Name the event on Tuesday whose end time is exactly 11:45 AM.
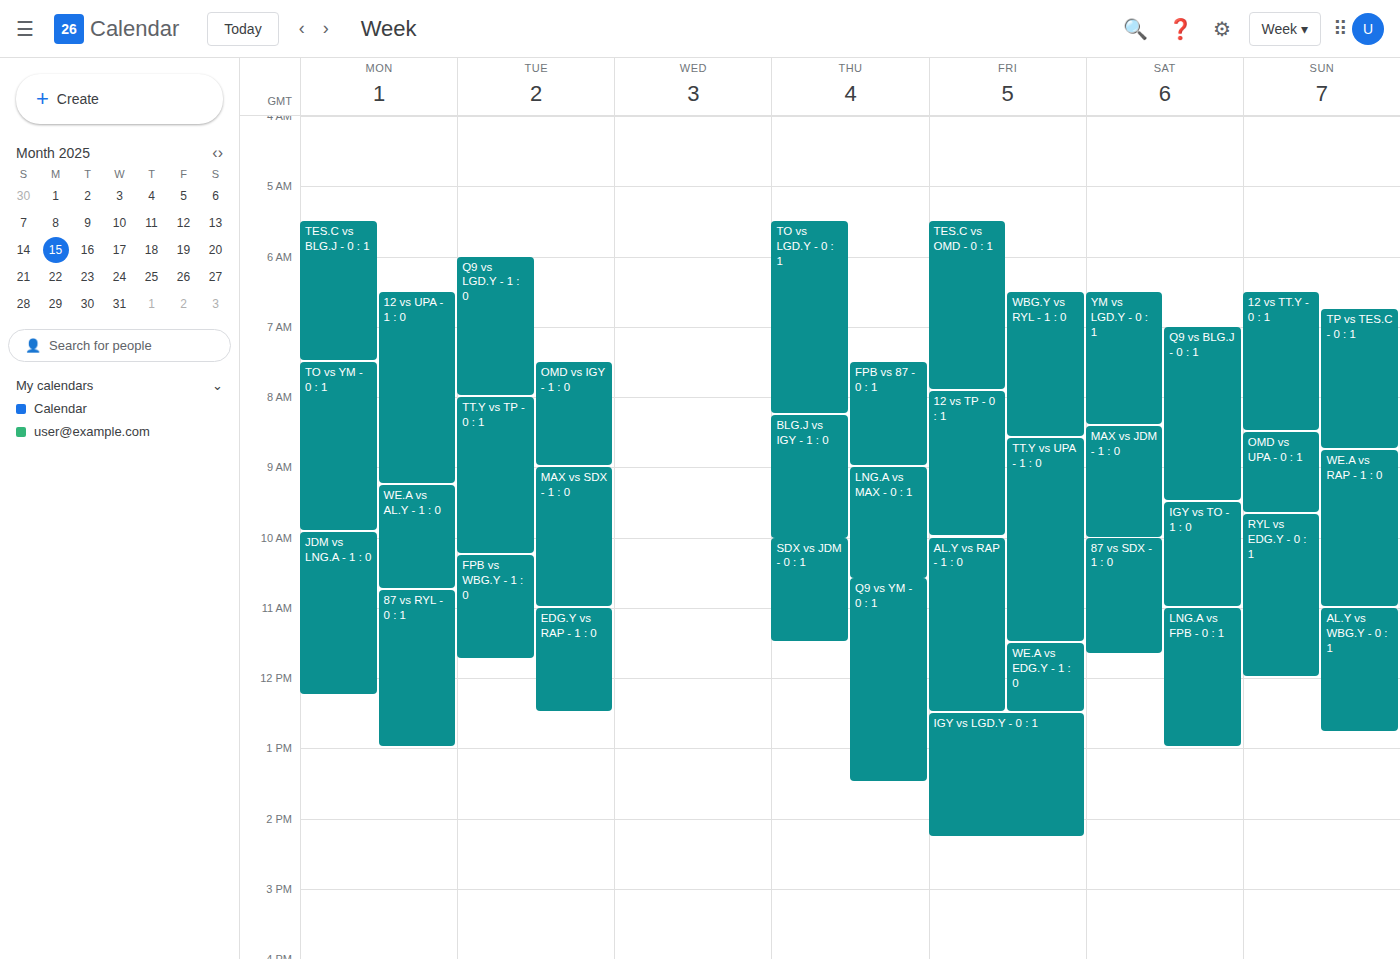
"FPB vs WBG.Y - 1 : 0"